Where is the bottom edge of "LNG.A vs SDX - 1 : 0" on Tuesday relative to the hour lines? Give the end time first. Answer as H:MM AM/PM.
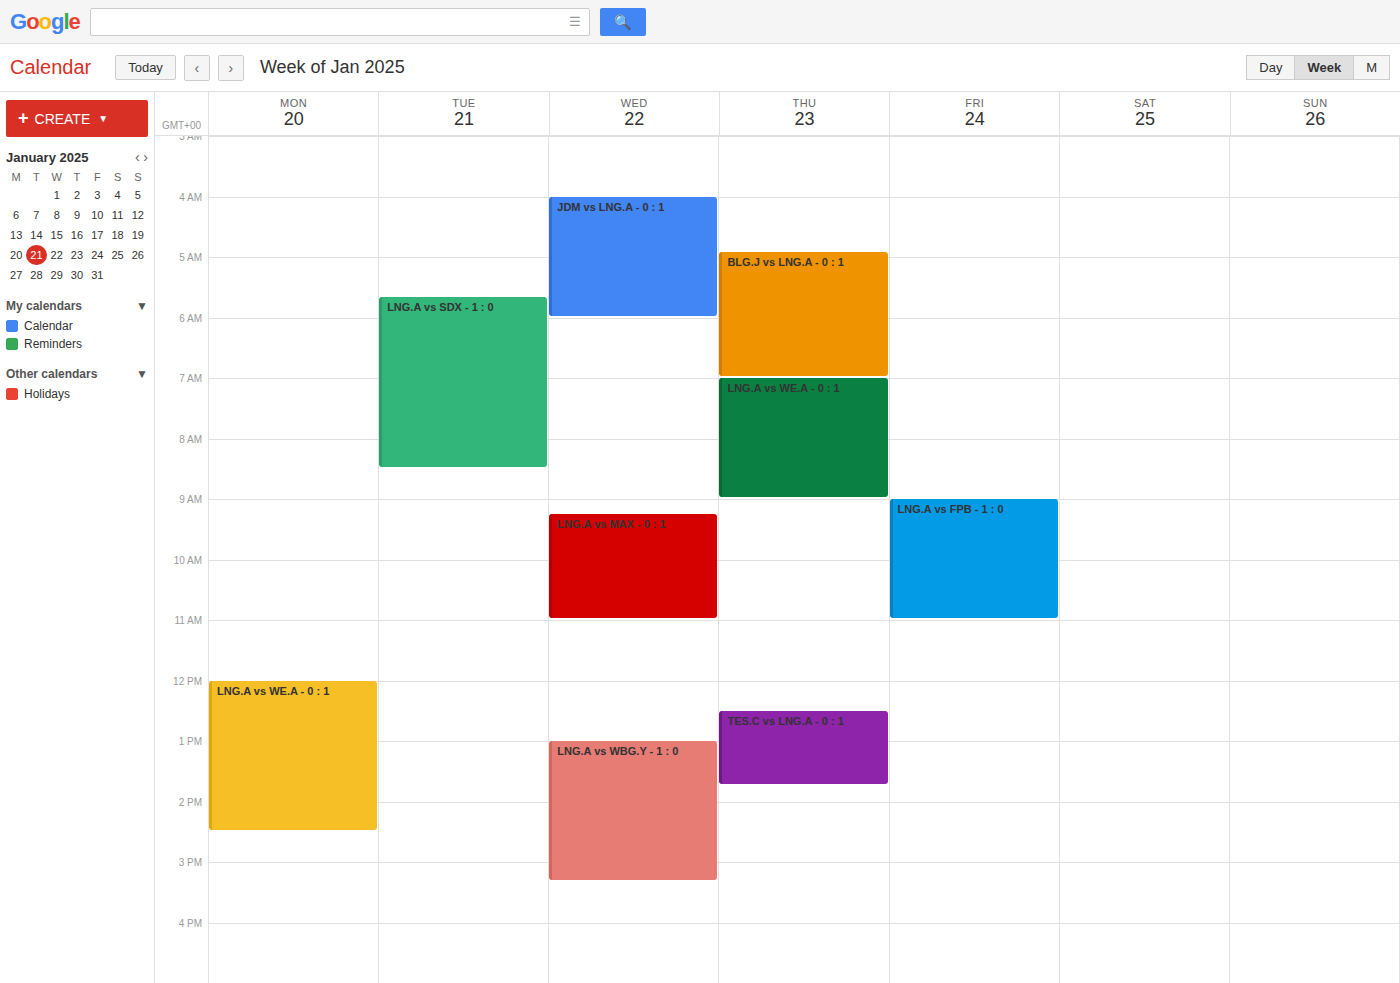
8:30 AM -- halfway between the 8 AM and 9 AM lines.